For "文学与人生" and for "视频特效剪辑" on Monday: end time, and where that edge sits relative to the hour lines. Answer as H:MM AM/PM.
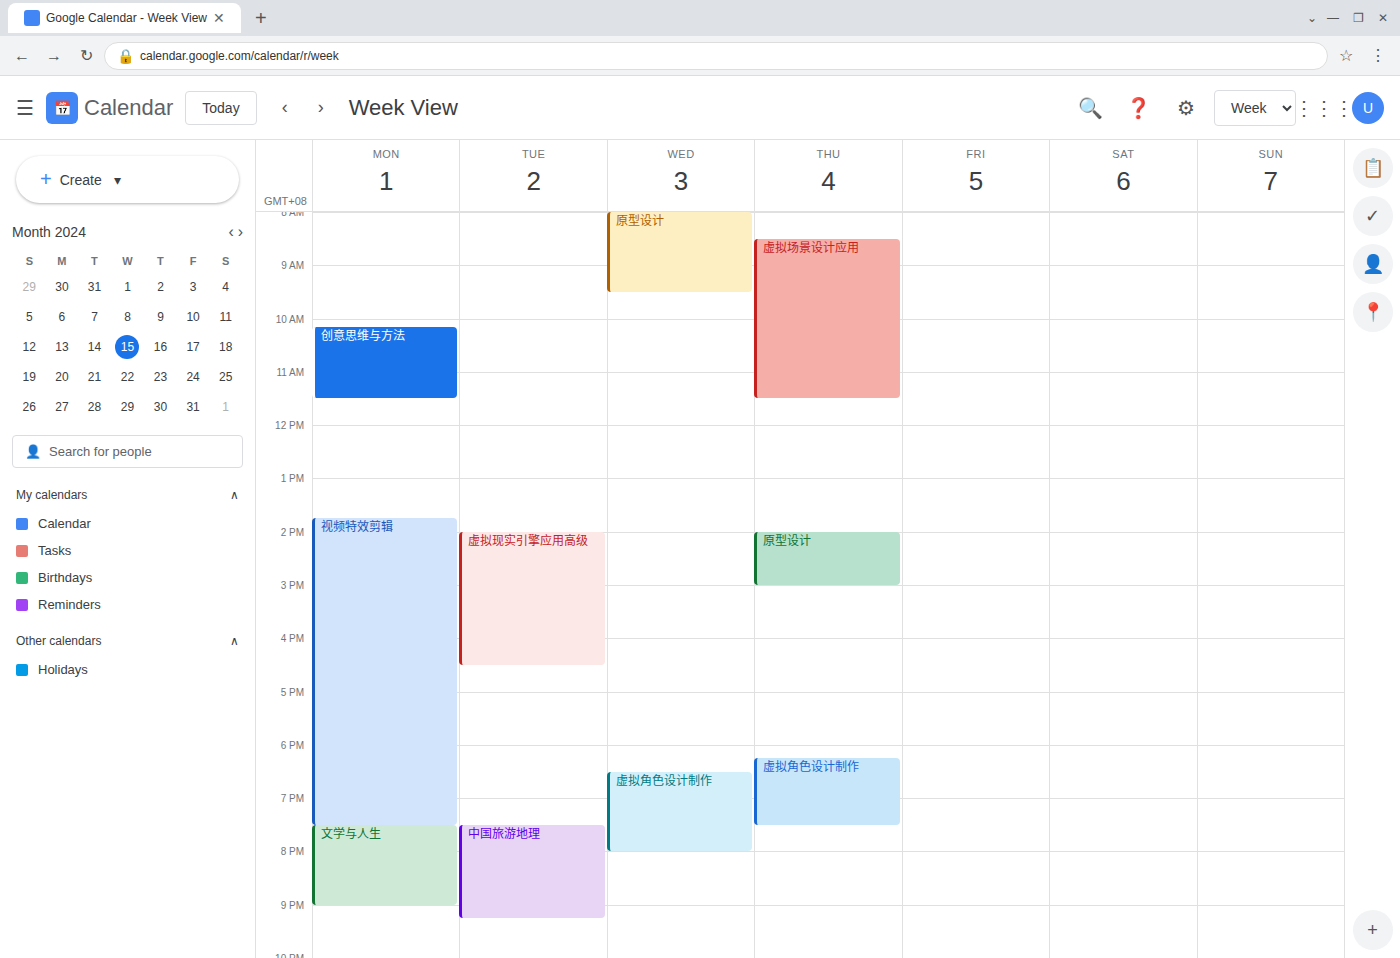
"文学与人生": 9:00 PM, exactly on the 9 PM line. "视频特效剪辑": 7:30 PM, halfway between the 7 PM and 8 PM lines.